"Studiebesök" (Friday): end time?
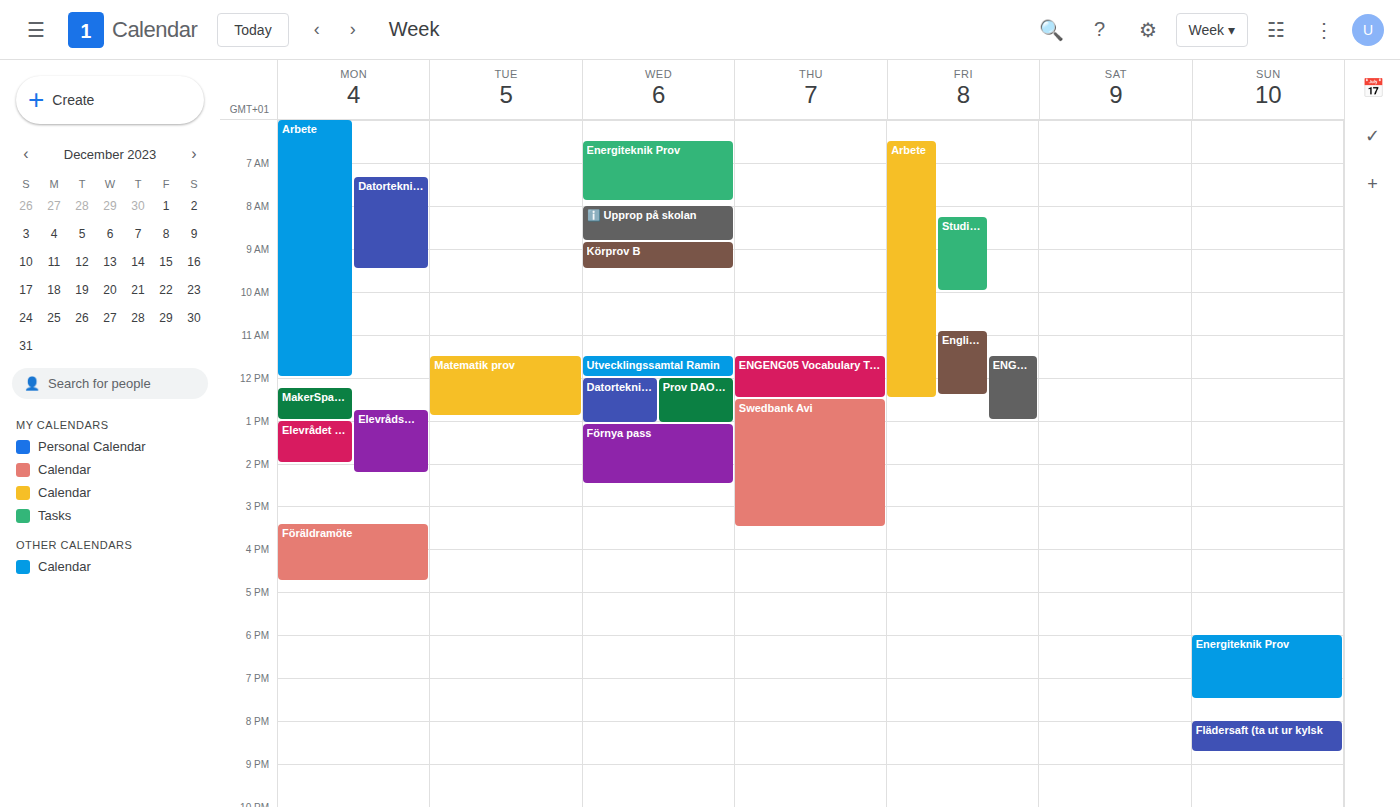
10:00 AM